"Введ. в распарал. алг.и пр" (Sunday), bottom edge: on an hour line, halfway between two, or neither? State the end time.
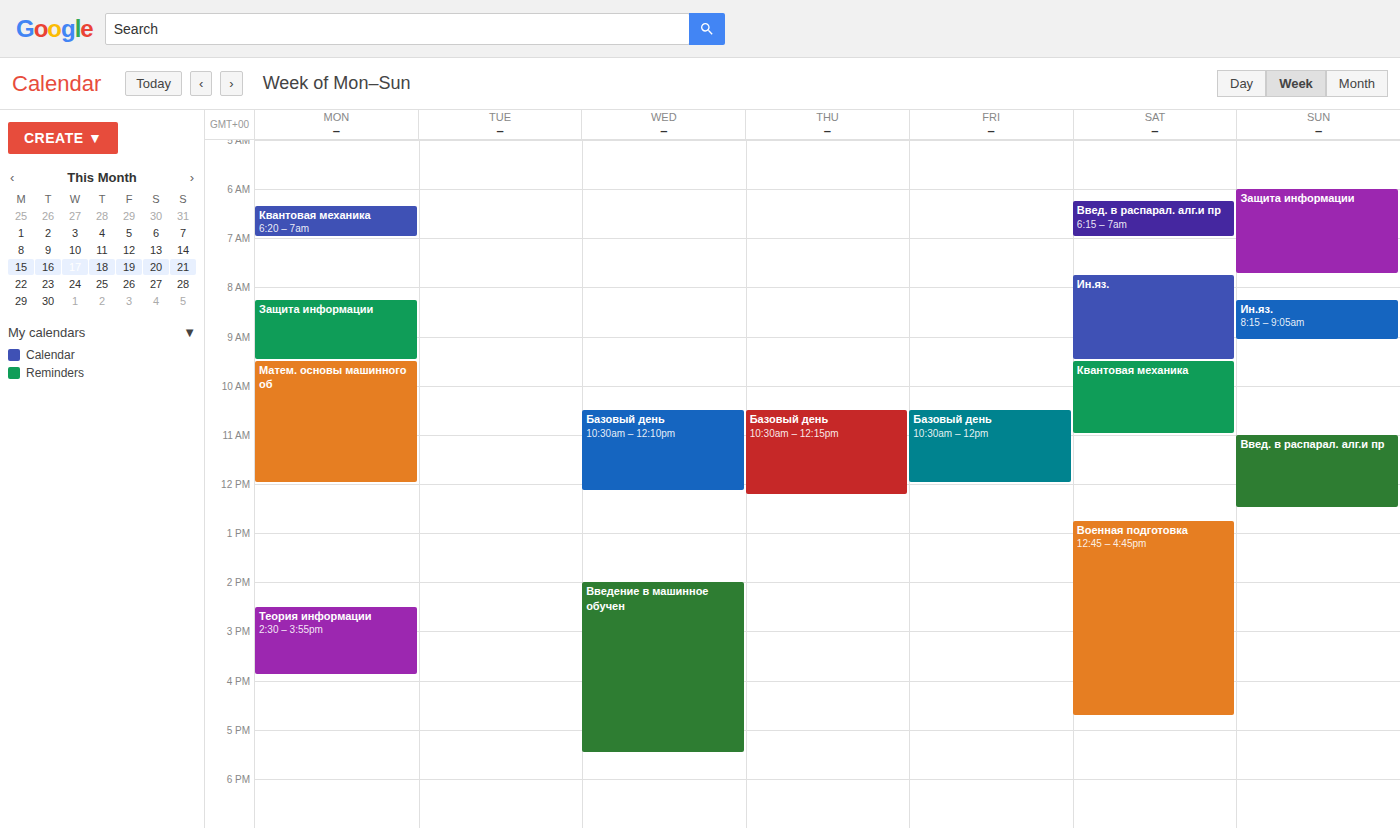
12:30 PM -- halfway between the 12 PM and 1 PM lines.